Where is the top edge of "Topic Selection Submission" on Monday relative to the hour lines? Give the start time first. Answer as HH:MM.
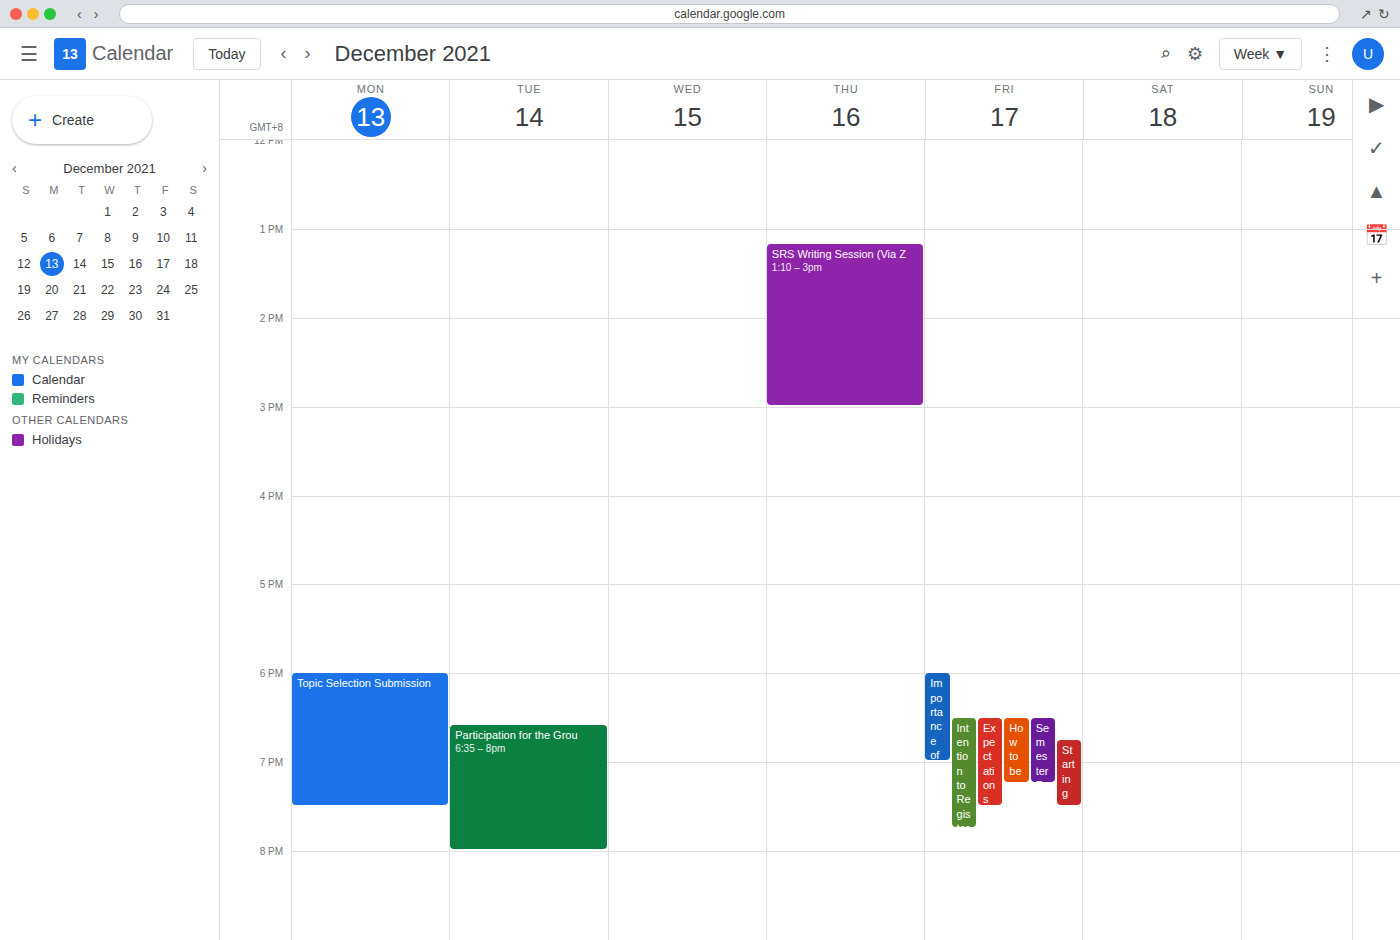
18:00 -- exactly on the 18:00 line.